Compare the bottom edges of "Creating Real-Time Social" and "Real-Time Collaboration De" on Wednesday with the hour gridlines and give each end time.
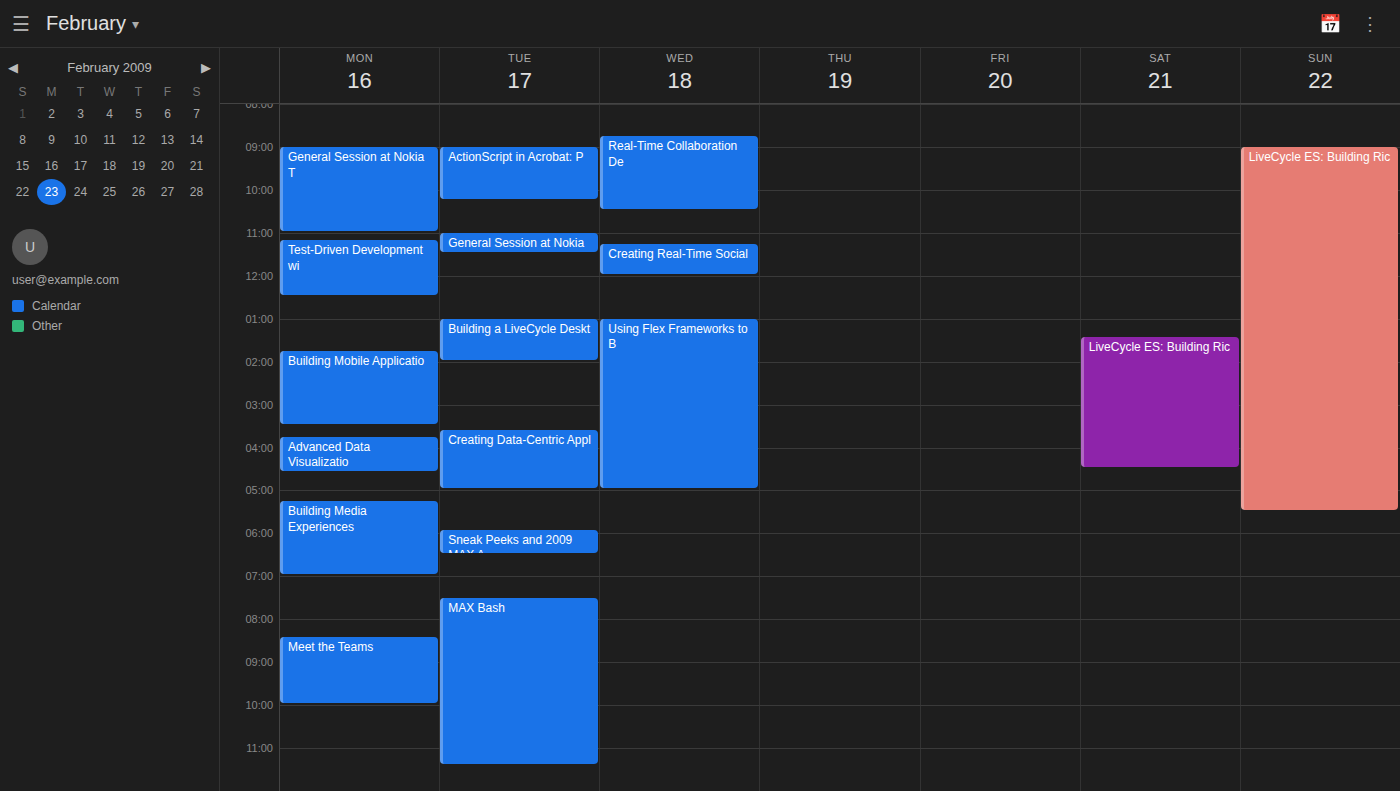
"Creating Real-Time Social": 12:00, exactly on the 12:00 line. "Real-Time Collaboration De": 10:30, halfway between the 10:00 and 11:00 lines.